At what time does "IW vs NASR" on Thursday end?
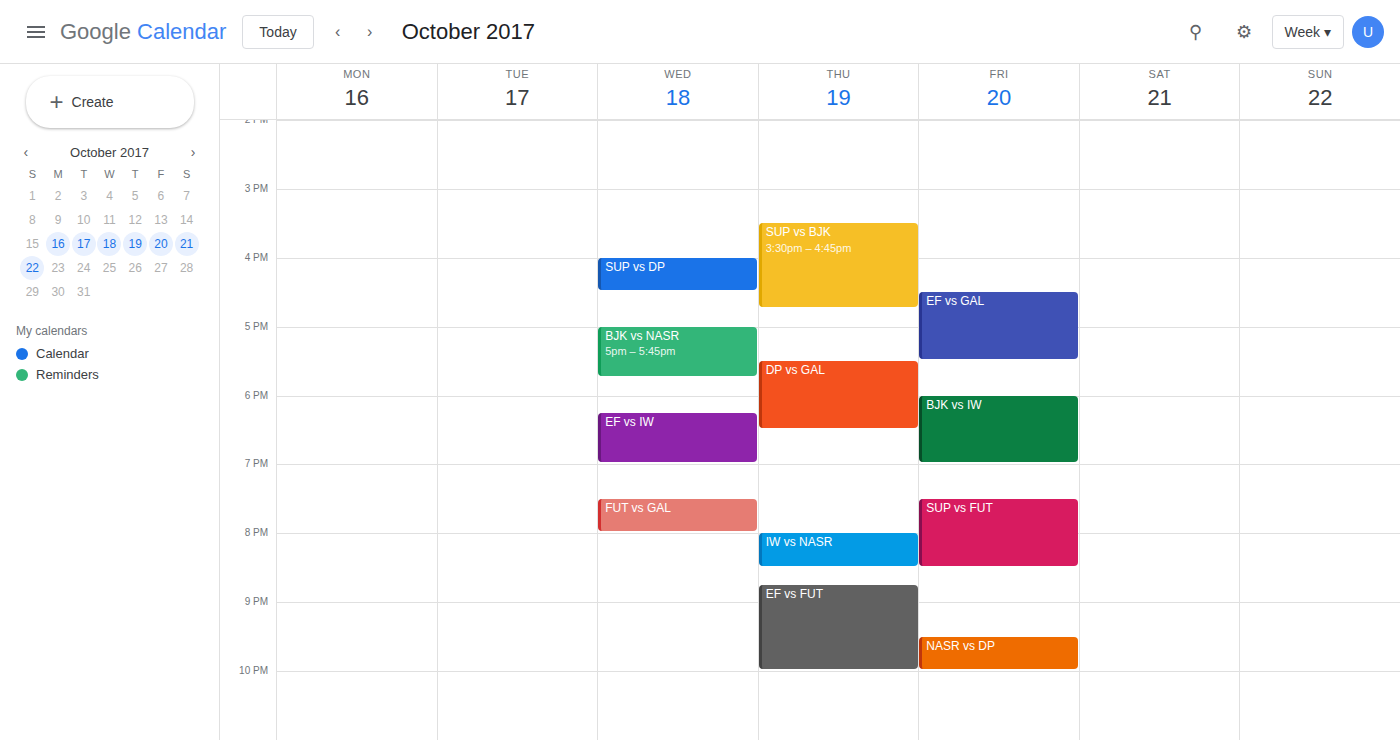
8:30 PM